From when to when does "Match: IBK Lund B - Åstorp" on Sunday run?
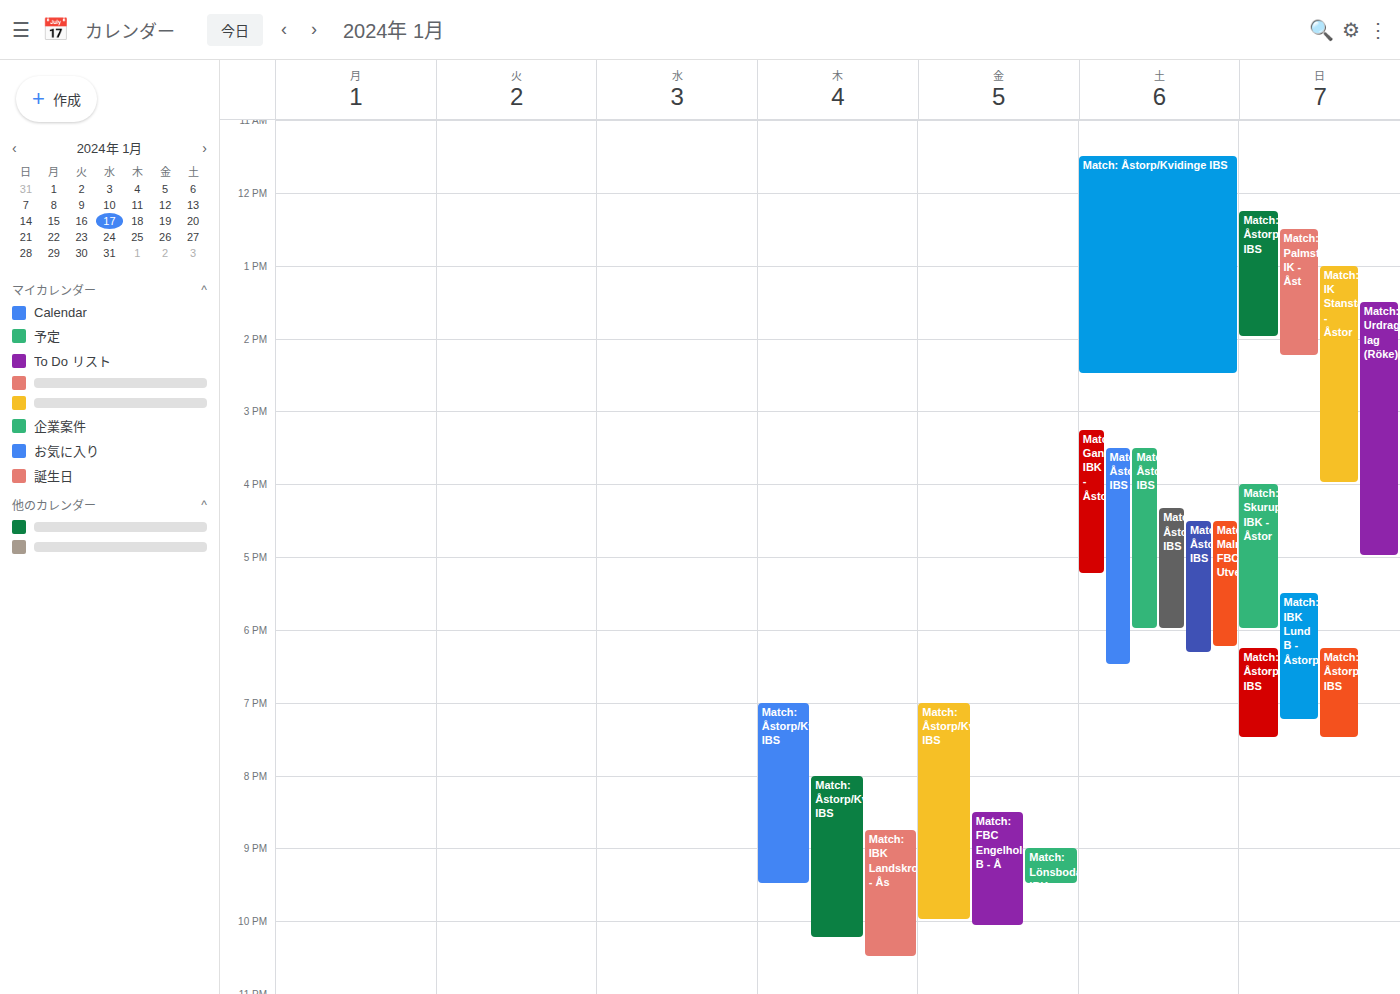
5:30 PM to 7:15 PM